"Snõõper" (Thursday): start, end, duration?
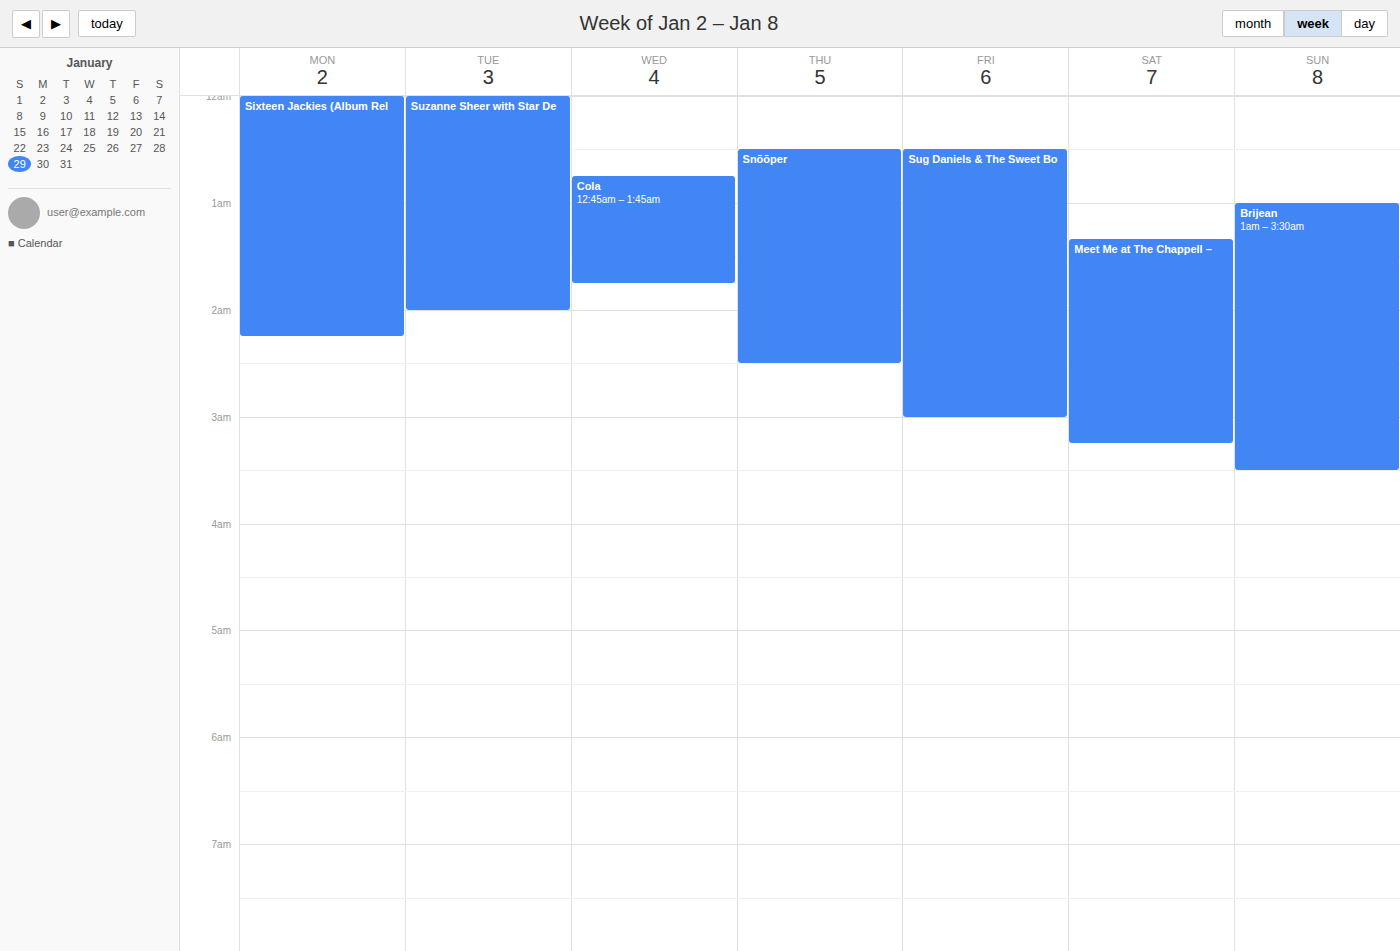
12:30 AM to 2:30 AM, 2 hours